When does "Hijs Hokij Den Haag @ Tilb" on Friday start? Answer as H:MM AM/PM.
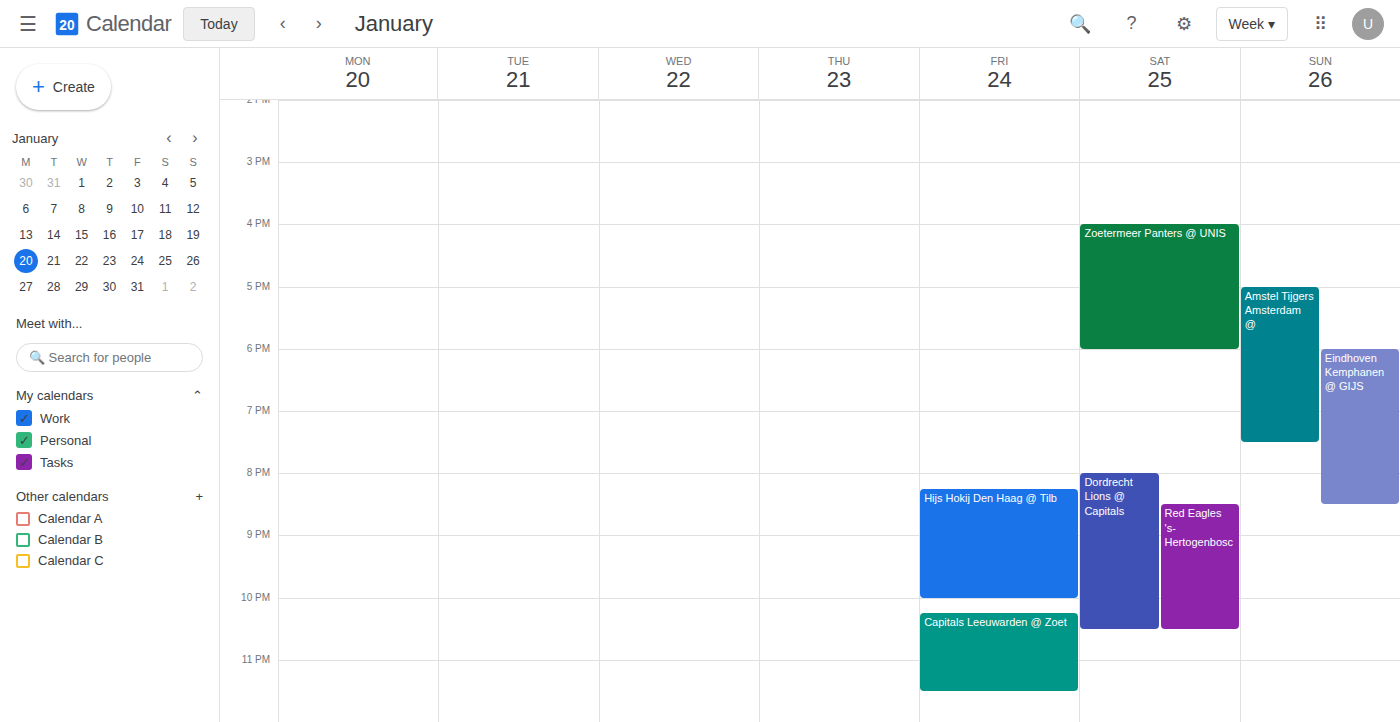
8:15 PM